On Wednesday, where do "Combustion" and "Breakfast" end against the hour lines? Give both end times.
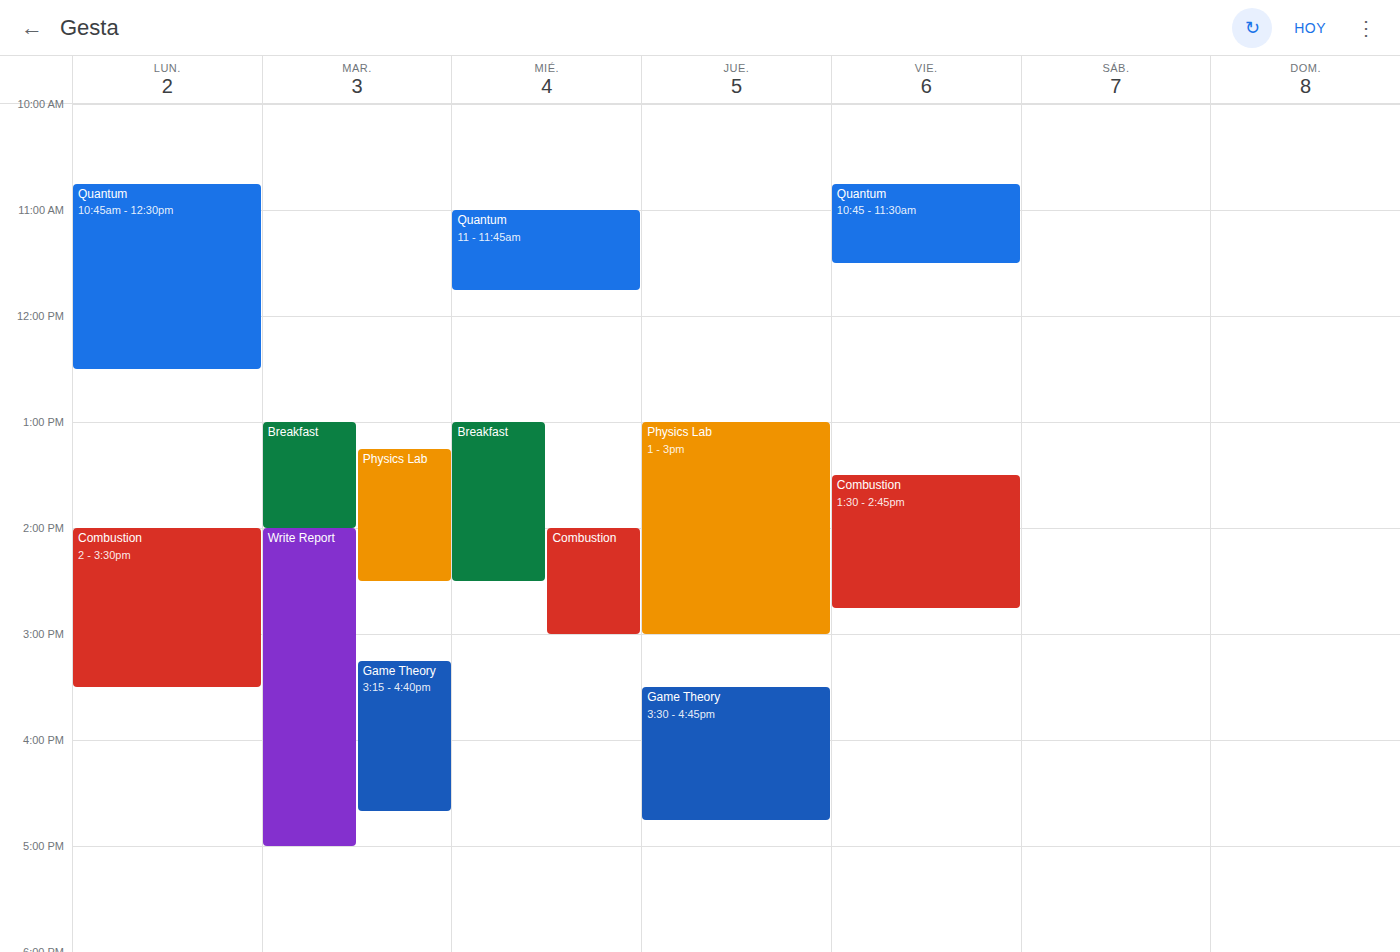
"Combustion": 15:00, exactly on the 15:00 line. "Breakfast": 14:30, halfway between the 14:00 and 15:00 lines.